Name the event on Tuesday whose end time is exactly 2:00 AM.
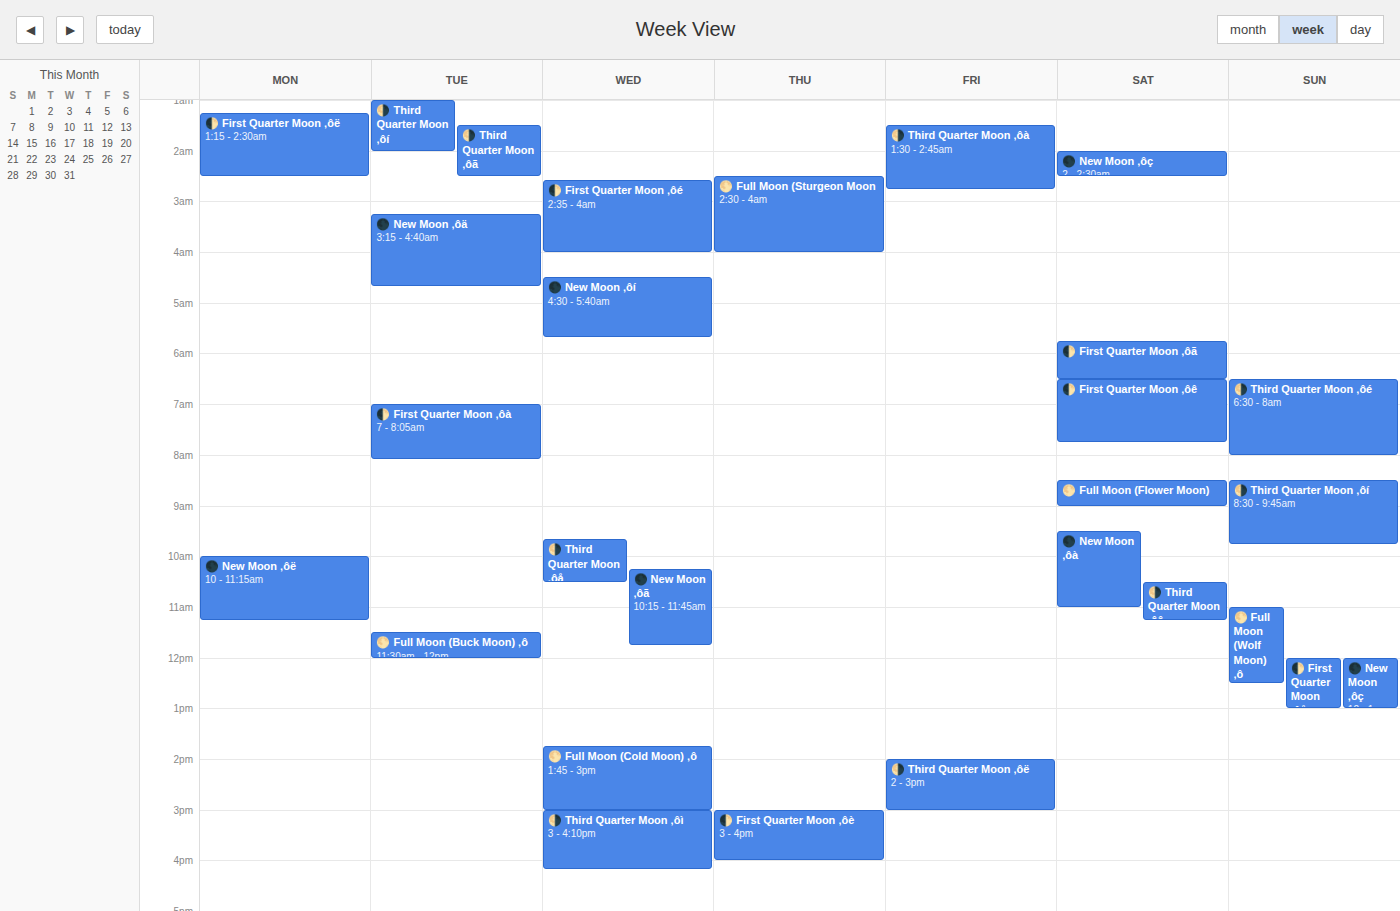
"🌗 Third Quarter Moon ‚ôí"